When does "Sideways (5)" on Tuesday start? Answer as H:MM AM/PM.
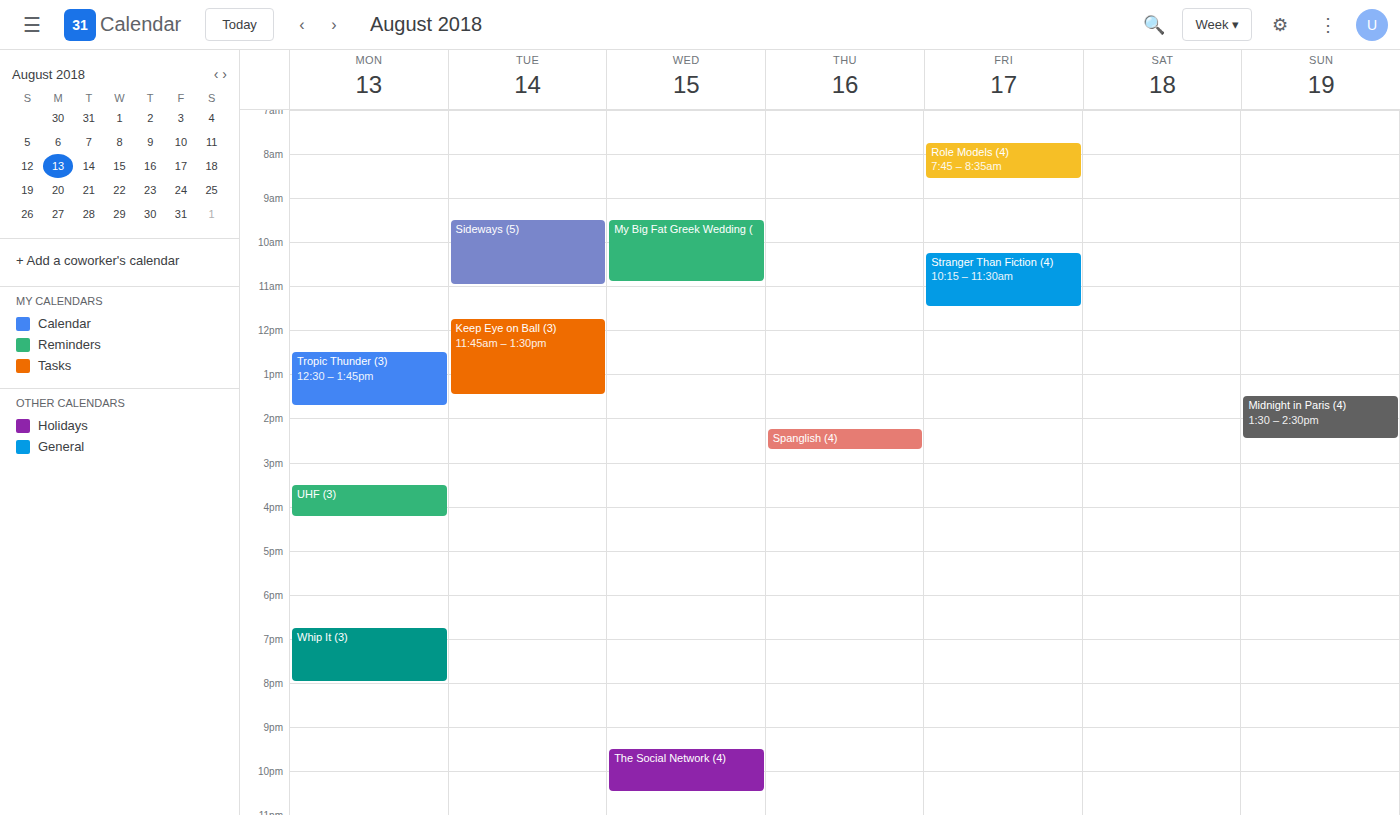
9:30 AM